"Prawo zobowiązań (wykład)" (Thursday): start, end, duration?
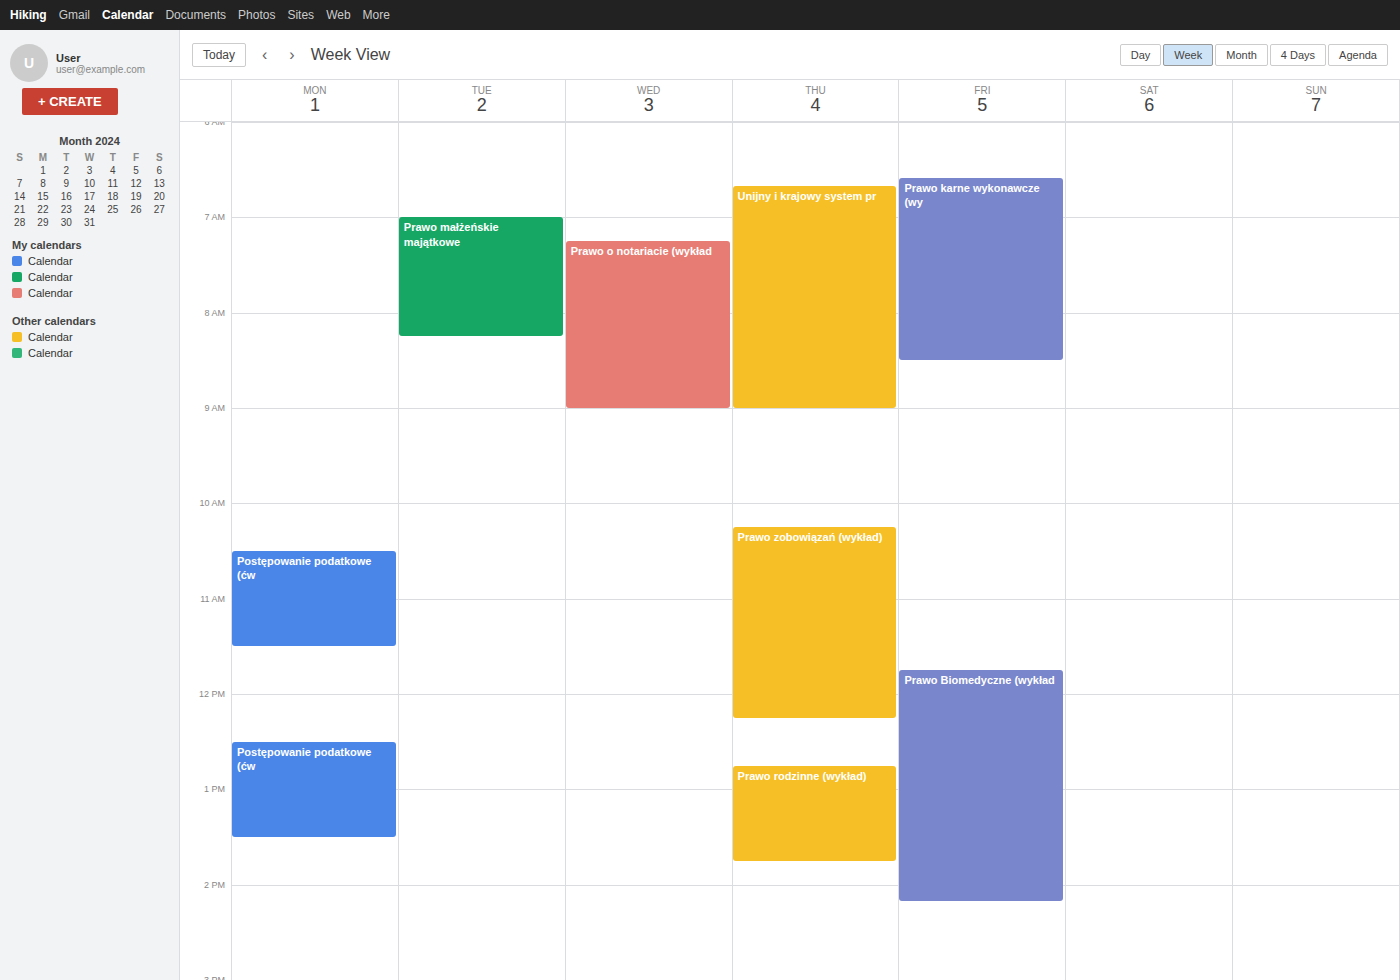
10:15 to 12:15, 2 hours